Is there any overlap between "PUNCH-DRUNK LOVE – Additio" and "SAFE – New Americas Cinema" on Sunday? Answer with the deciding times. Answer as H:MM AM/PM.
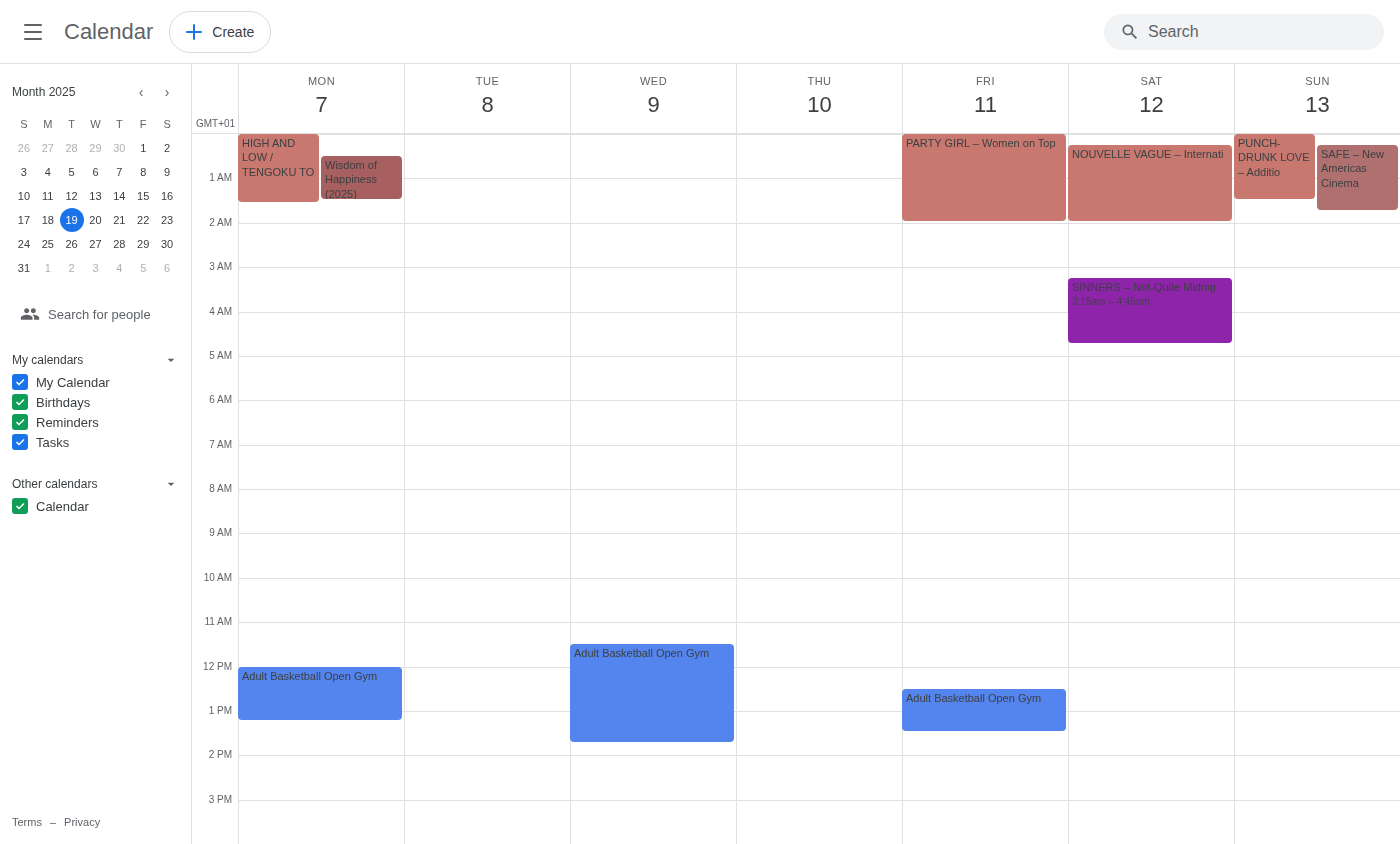
"SAFE – New Americas Cinema" starts at 12:15 AM, before "PUNCH-DRUNK LOVE – Additio" ends at 1:30 AM -- they overlap.